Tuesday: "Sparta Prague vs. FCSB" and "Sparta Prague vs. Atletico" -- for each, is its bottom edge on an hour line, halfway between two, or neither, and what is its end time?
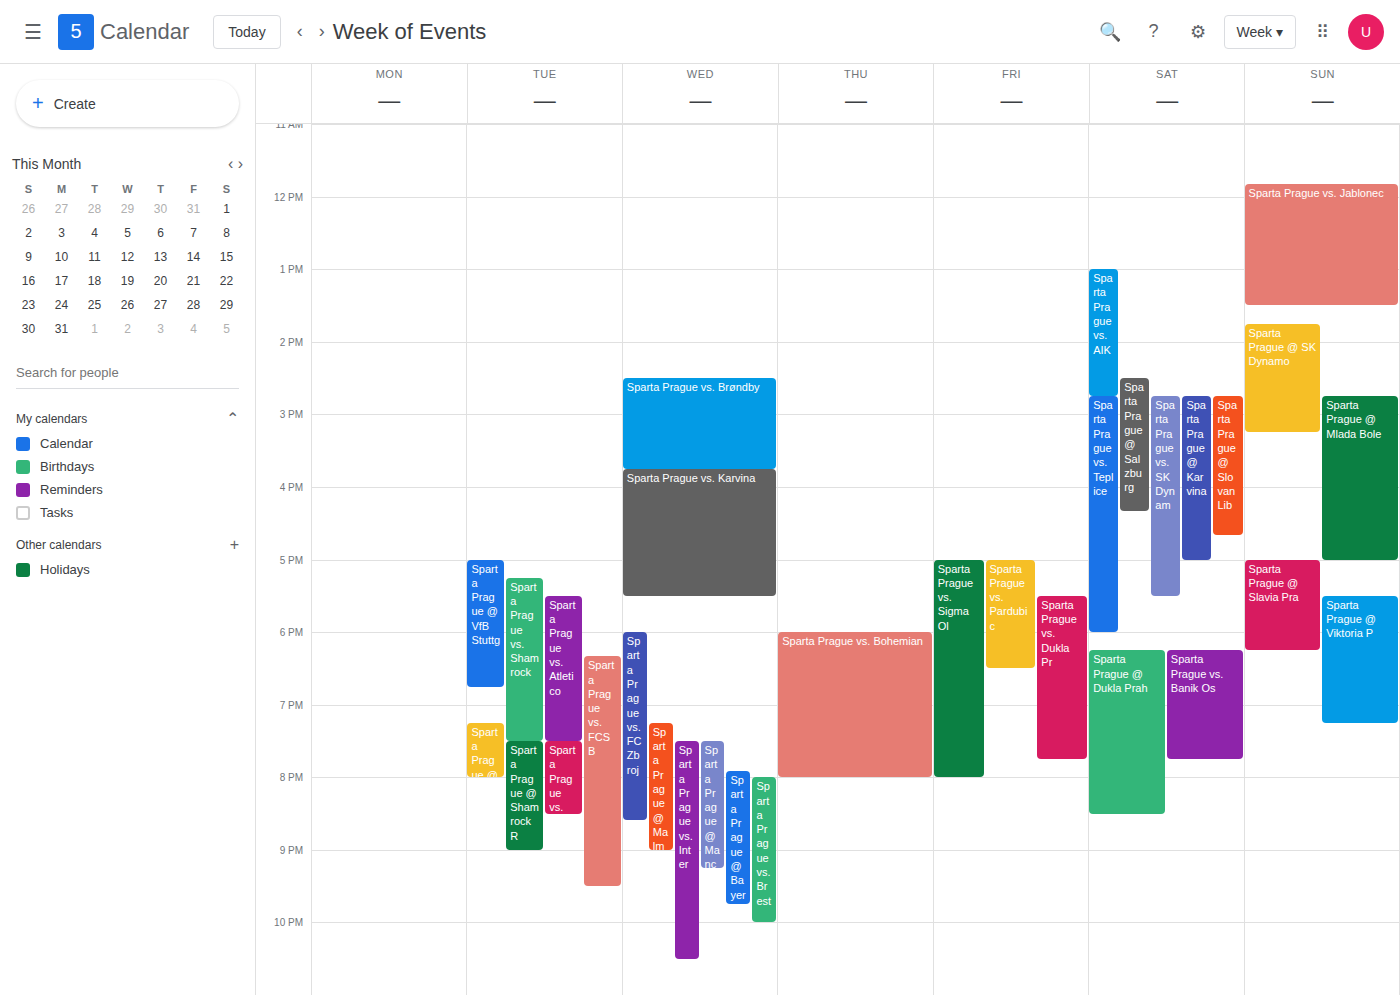
"Sparta Prague vs. FCSB": 9:30 PM, halfway between the 9 PM and 10 PM lines. "Sparta Prague vs. Atletico": 7:30 PM, halfway between the 7 PM and 8 PM lines.